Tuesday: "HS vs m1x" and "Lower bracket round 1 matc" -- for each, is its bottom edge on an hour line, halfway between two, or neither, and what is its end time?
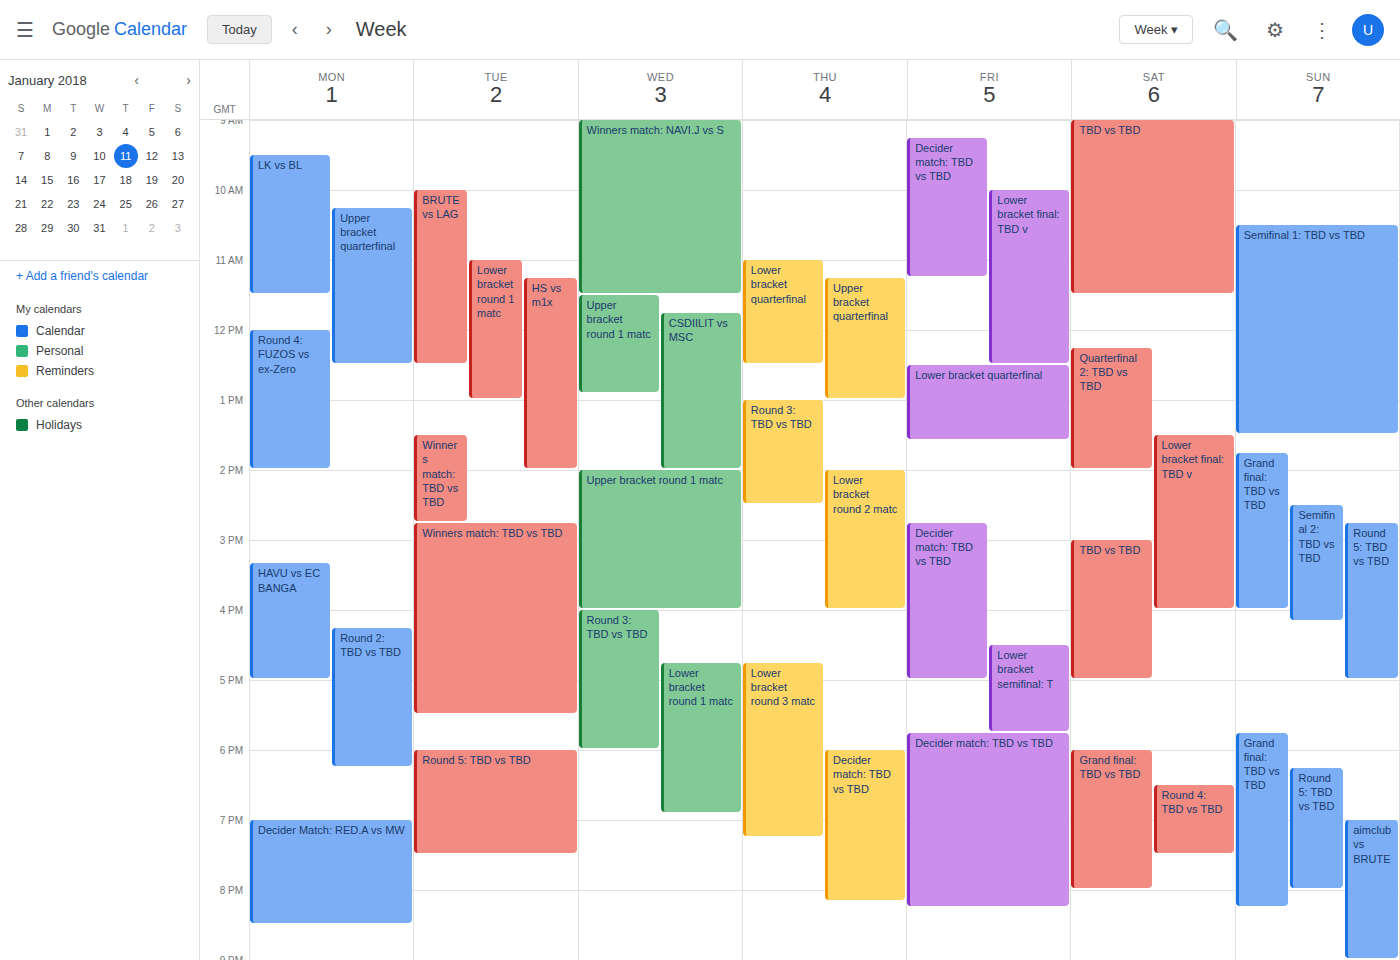
"HS vs m1x": 2:00 PM, exactly on the 2 PM line. "Lower bracket round 1 matc": 1:00 PM, exactly on the 1 PM line.